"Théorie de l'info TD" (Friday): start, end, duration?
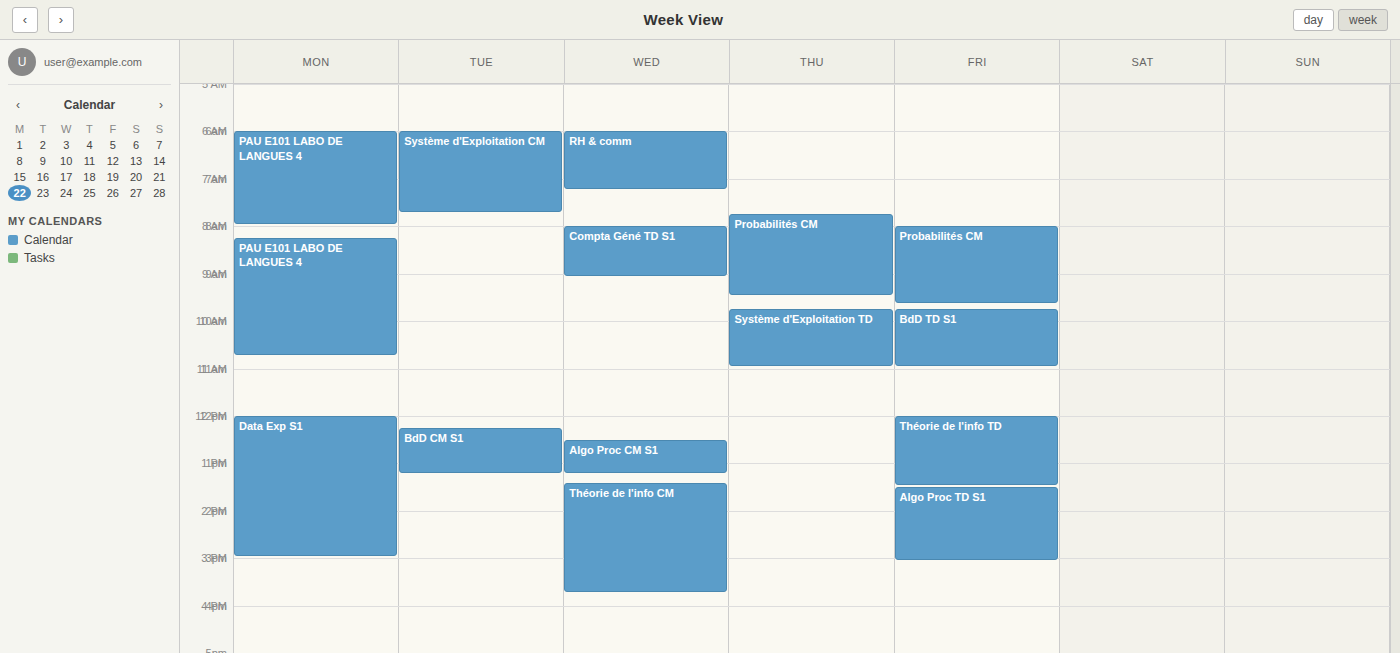
12:00 PM to 1:30 PM, 1 hour 30 minutes